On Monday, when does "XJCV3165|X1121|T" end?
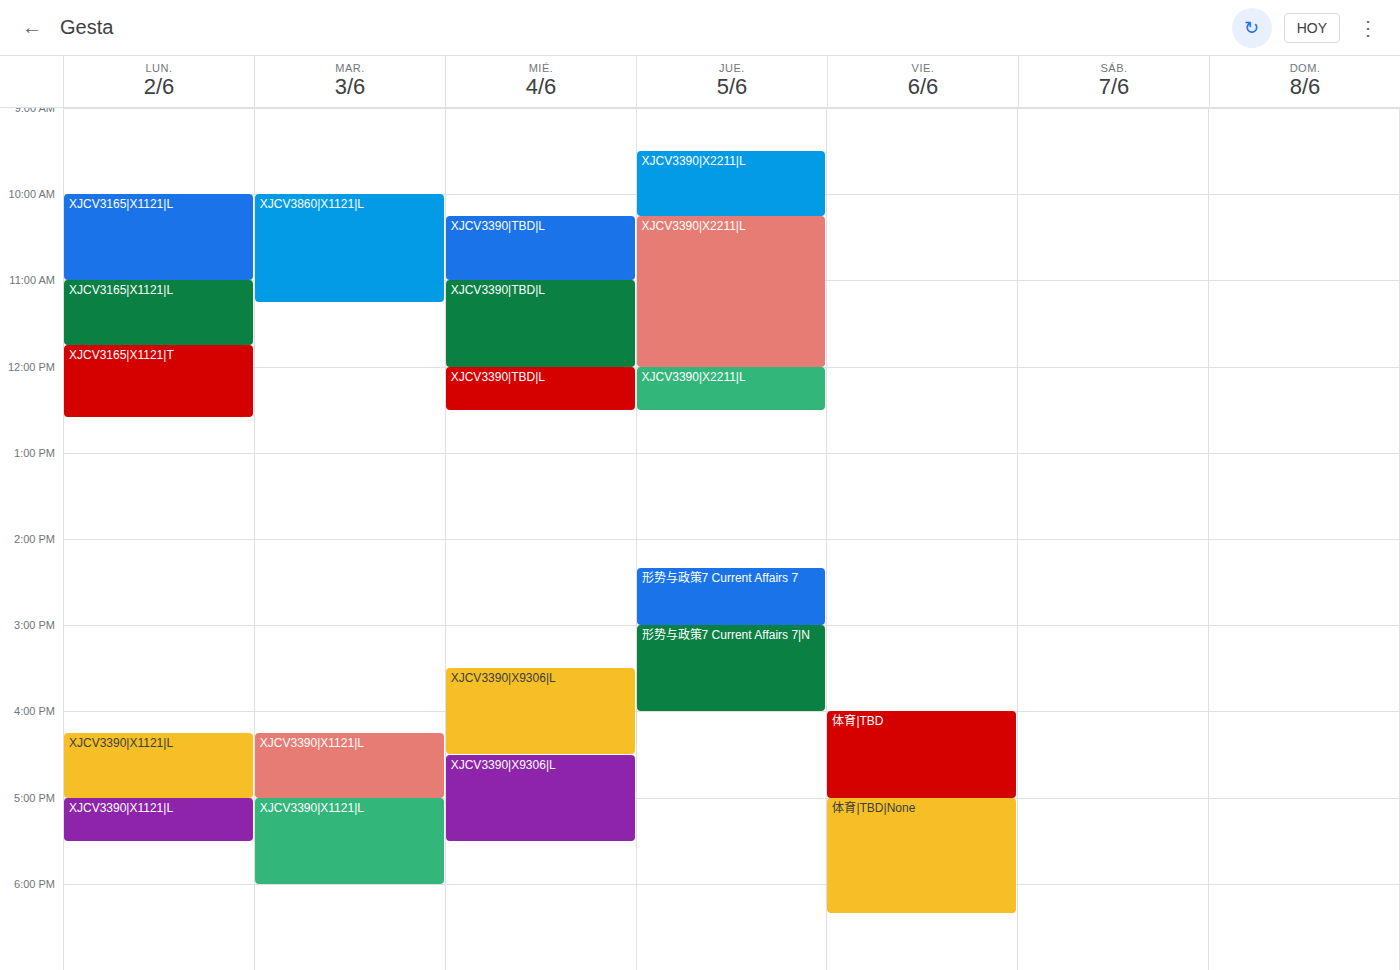
12:35 PM